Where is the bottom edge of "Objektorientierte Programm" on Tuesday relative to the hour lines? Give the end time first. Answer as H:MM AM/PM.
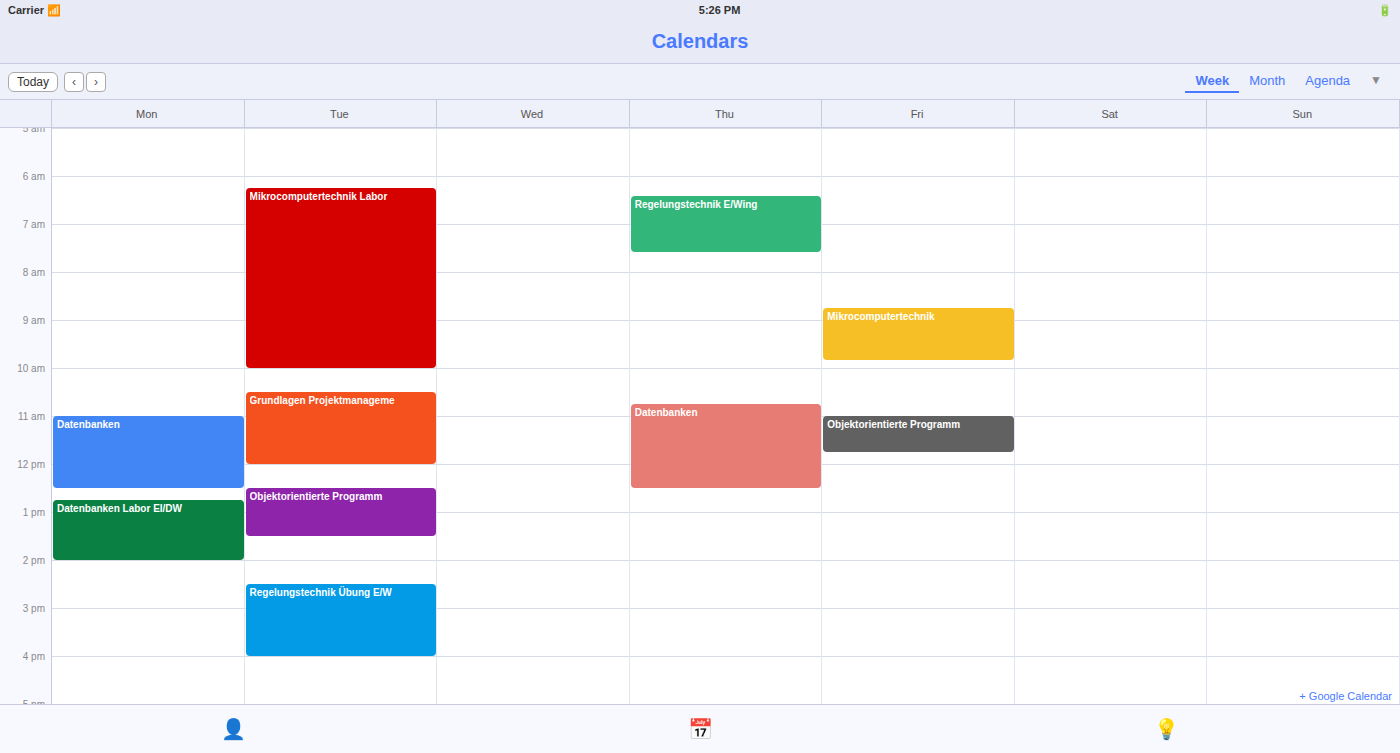
1:30 PM -- halfway between the 1 PM and 2 PM lines.